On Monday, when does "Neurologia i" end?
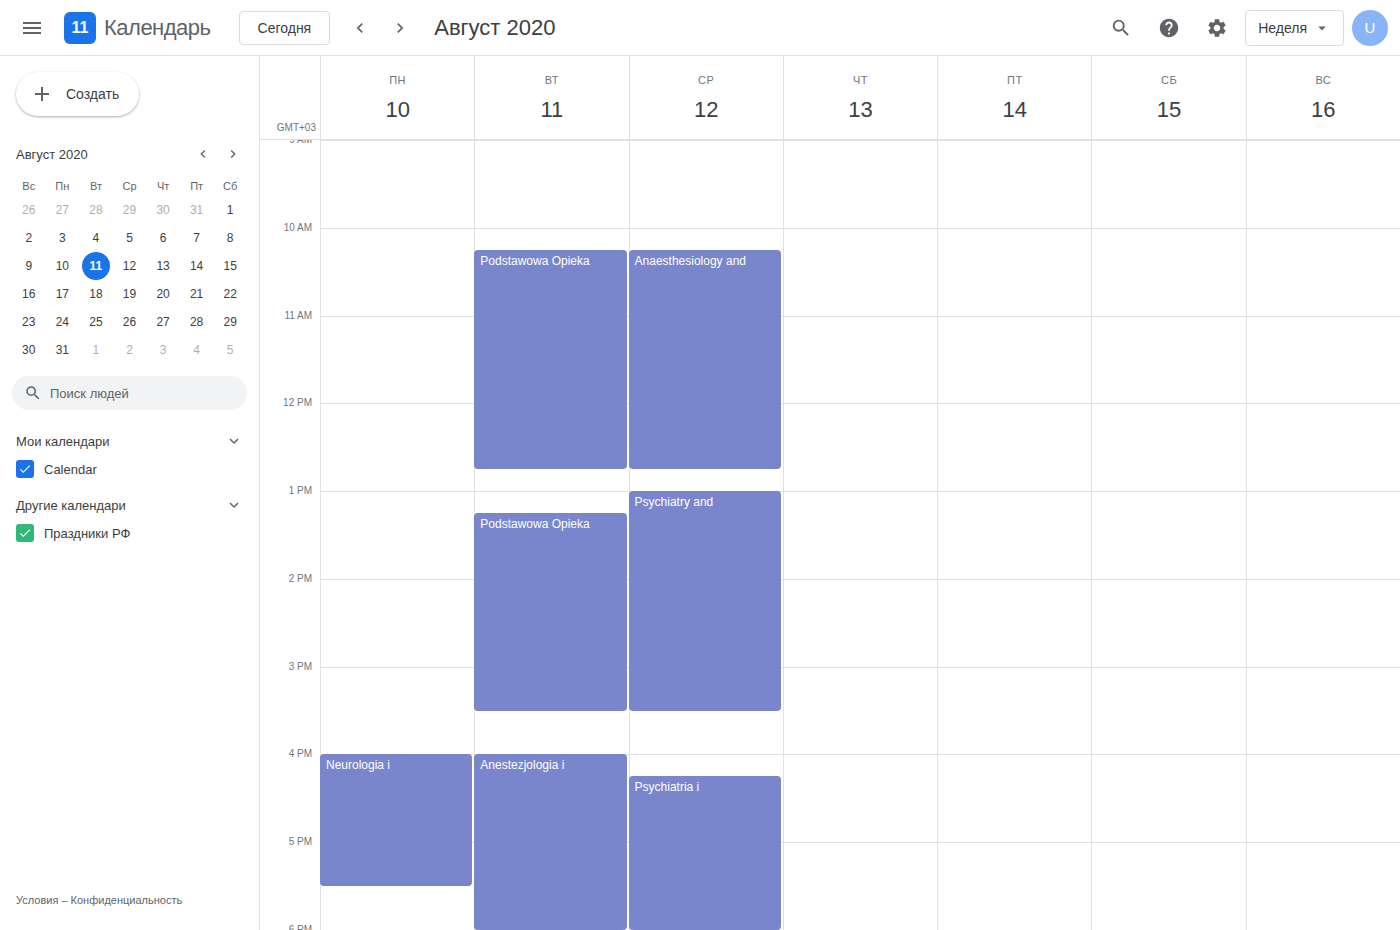
5:30 PM